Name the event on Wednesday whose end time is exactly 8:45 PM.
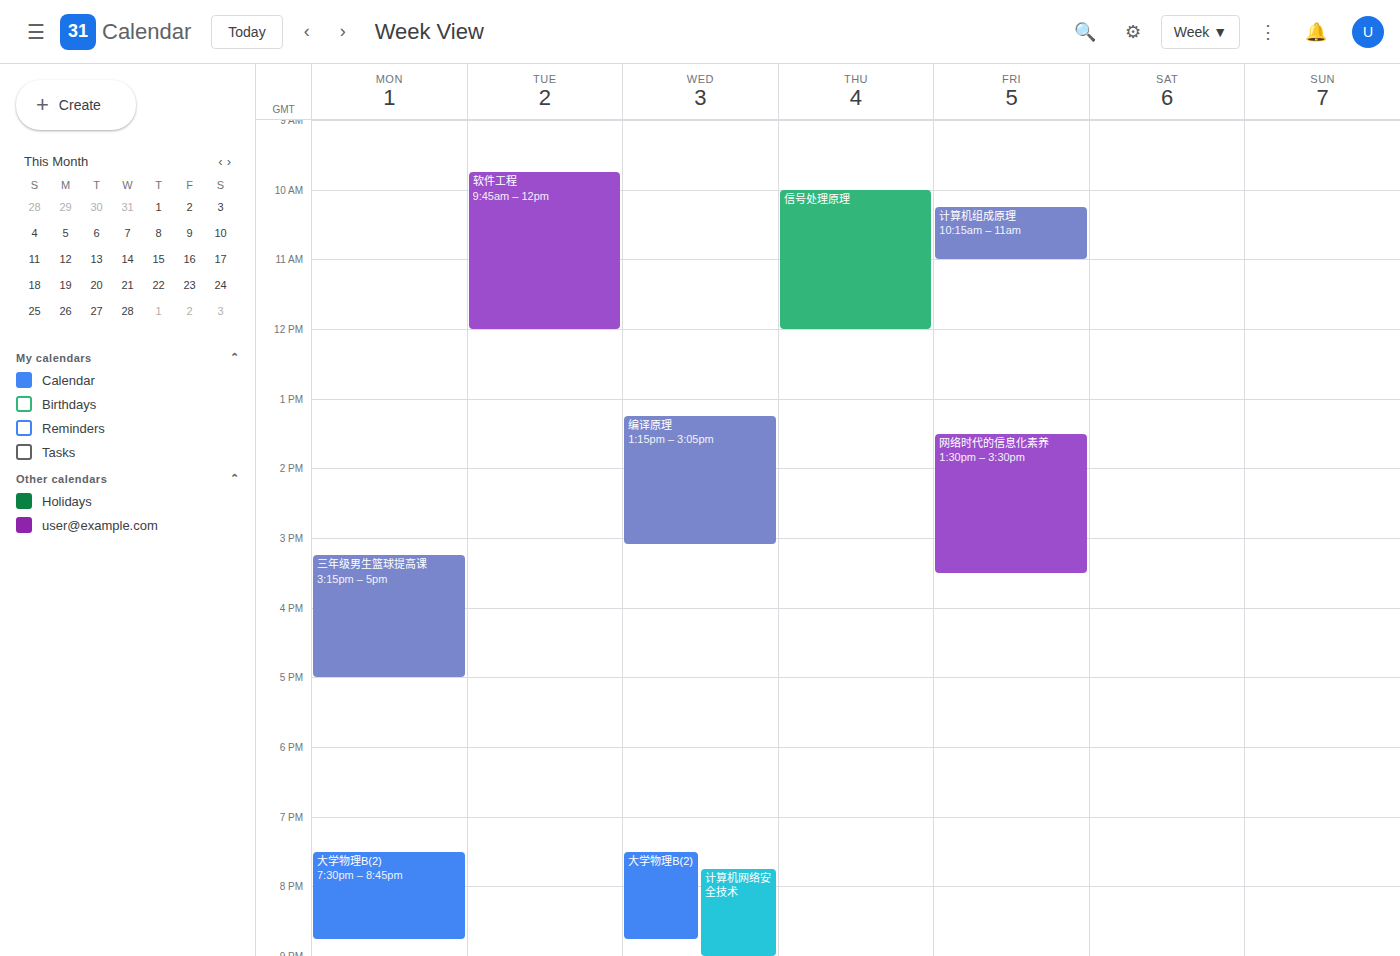
"大学物理B(2)"